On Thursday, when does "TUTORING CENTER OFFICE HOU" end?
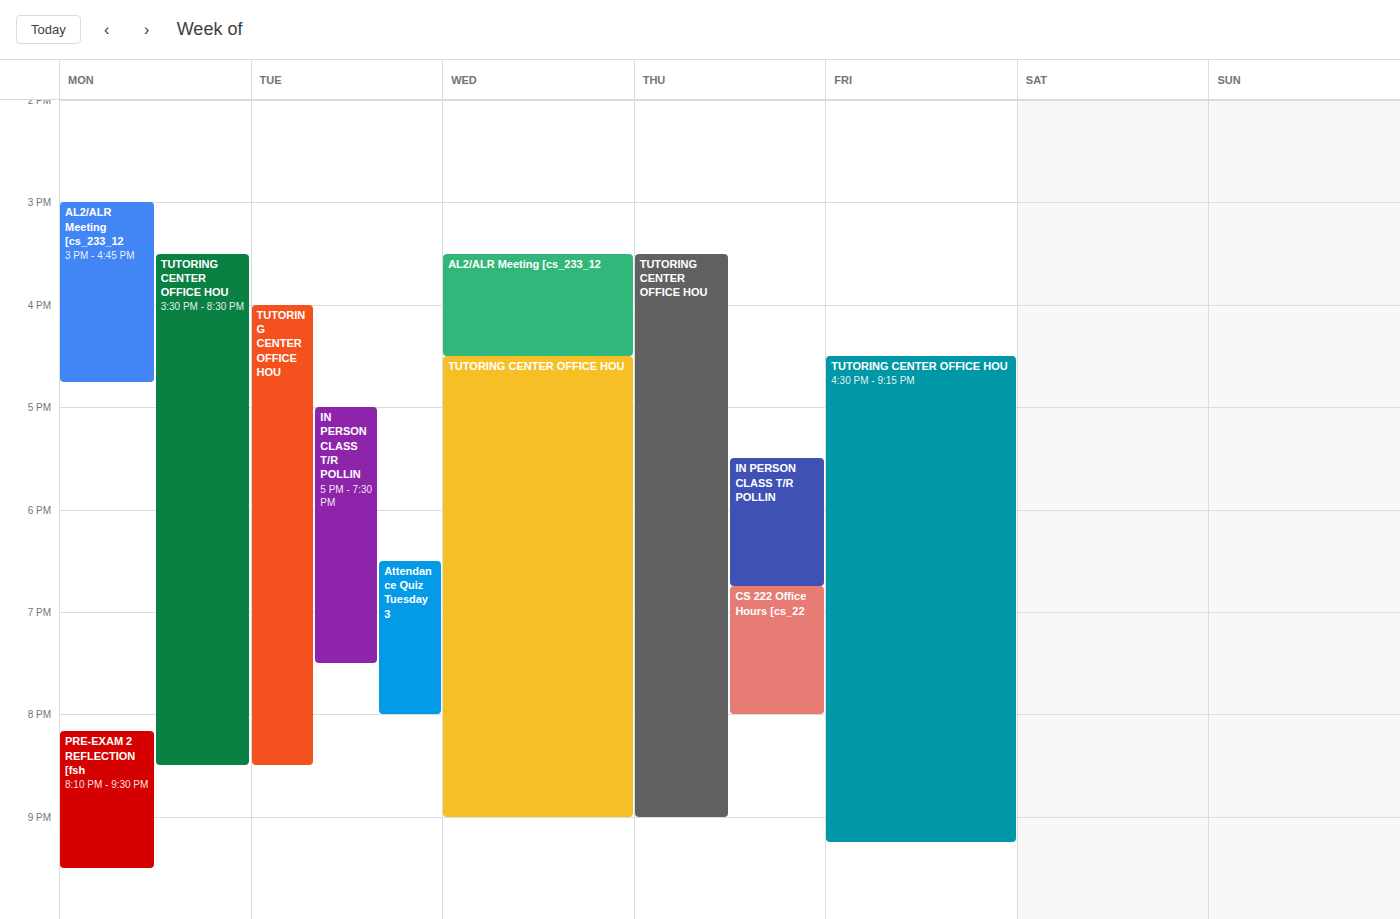
9:00 PM